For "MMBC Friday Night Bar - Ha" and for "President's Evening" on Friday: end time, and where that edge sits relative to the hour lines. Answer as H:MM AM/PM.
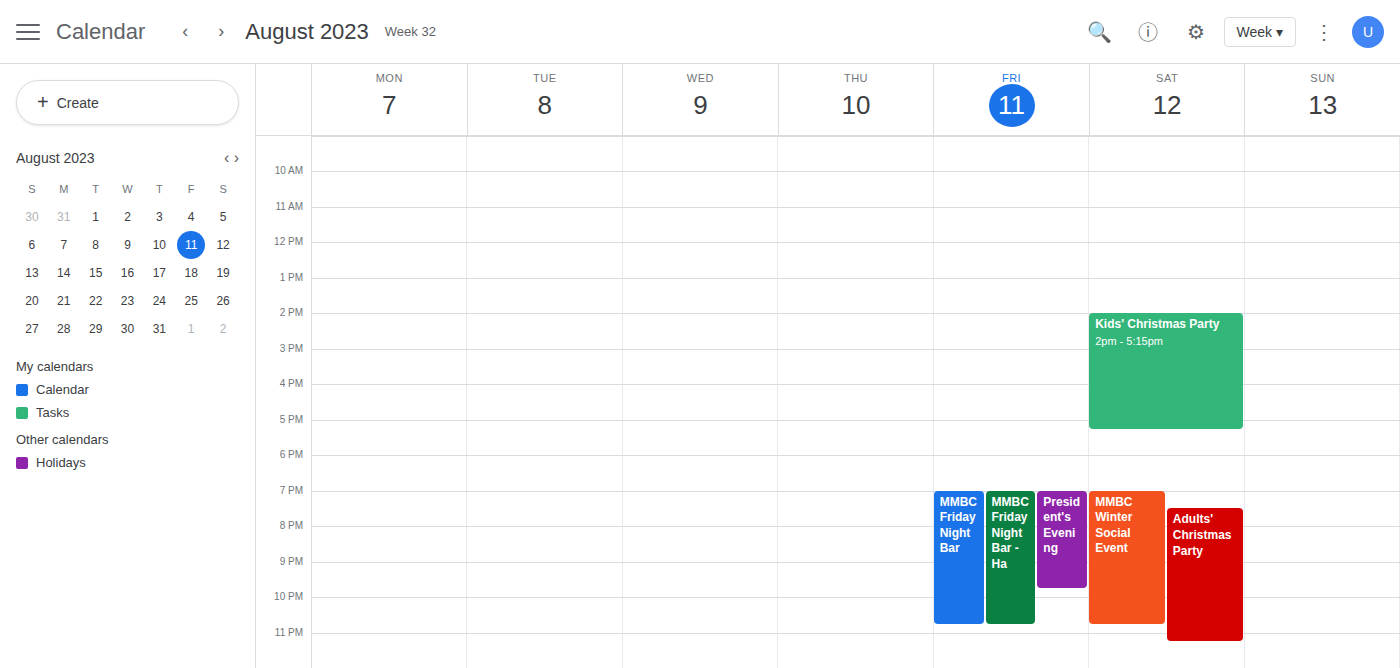
"MMBC Friday Night Bar - Ha": 10:45 PM, neither: three quarters of the way from the 10 PM line to the 11 PM line. "President's Evening": 9:45 PM, neither: three quarters of the way from the 9 PM line to the 10 PM line.